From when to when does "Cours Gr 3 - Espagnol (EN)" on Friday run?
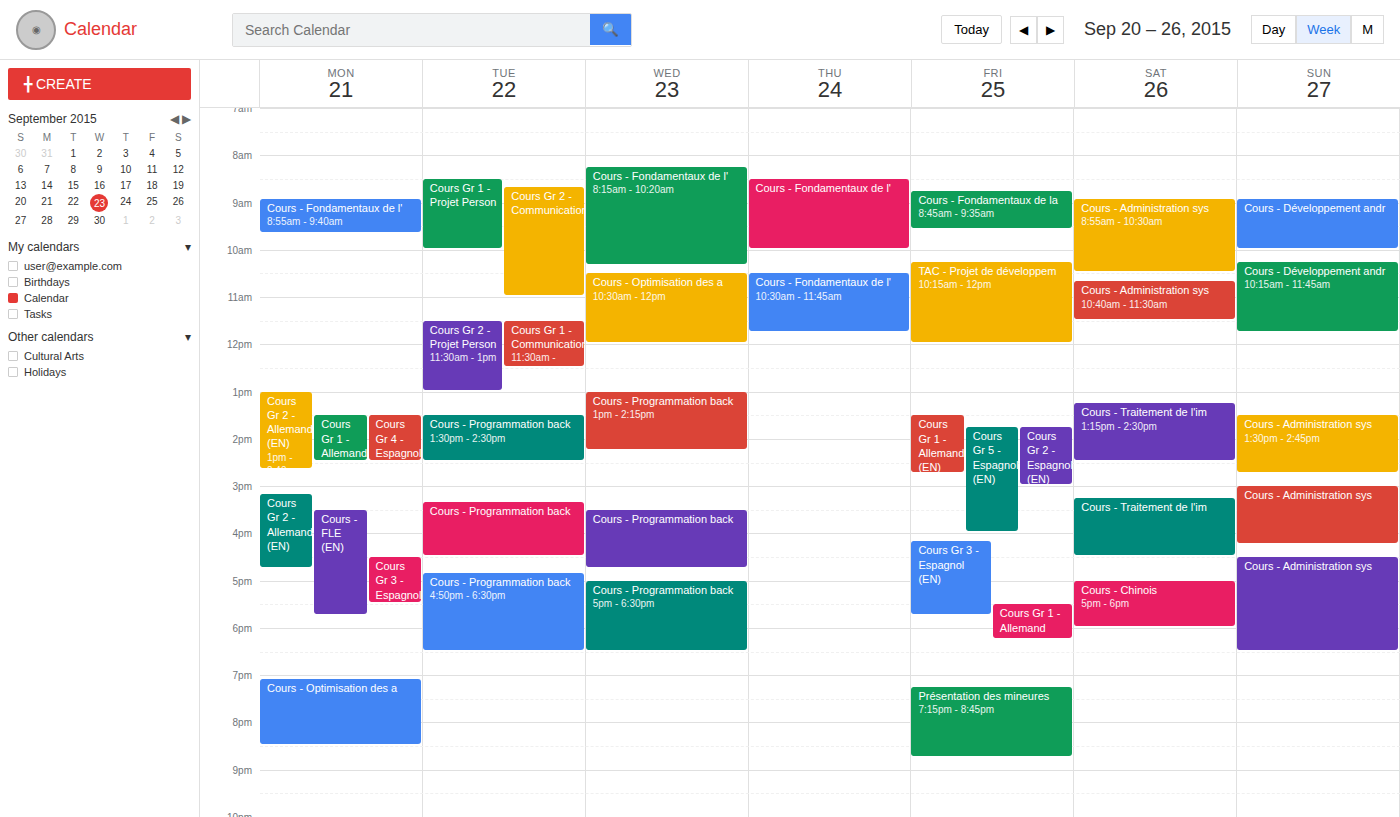
4:10 PM to 5:45 PM